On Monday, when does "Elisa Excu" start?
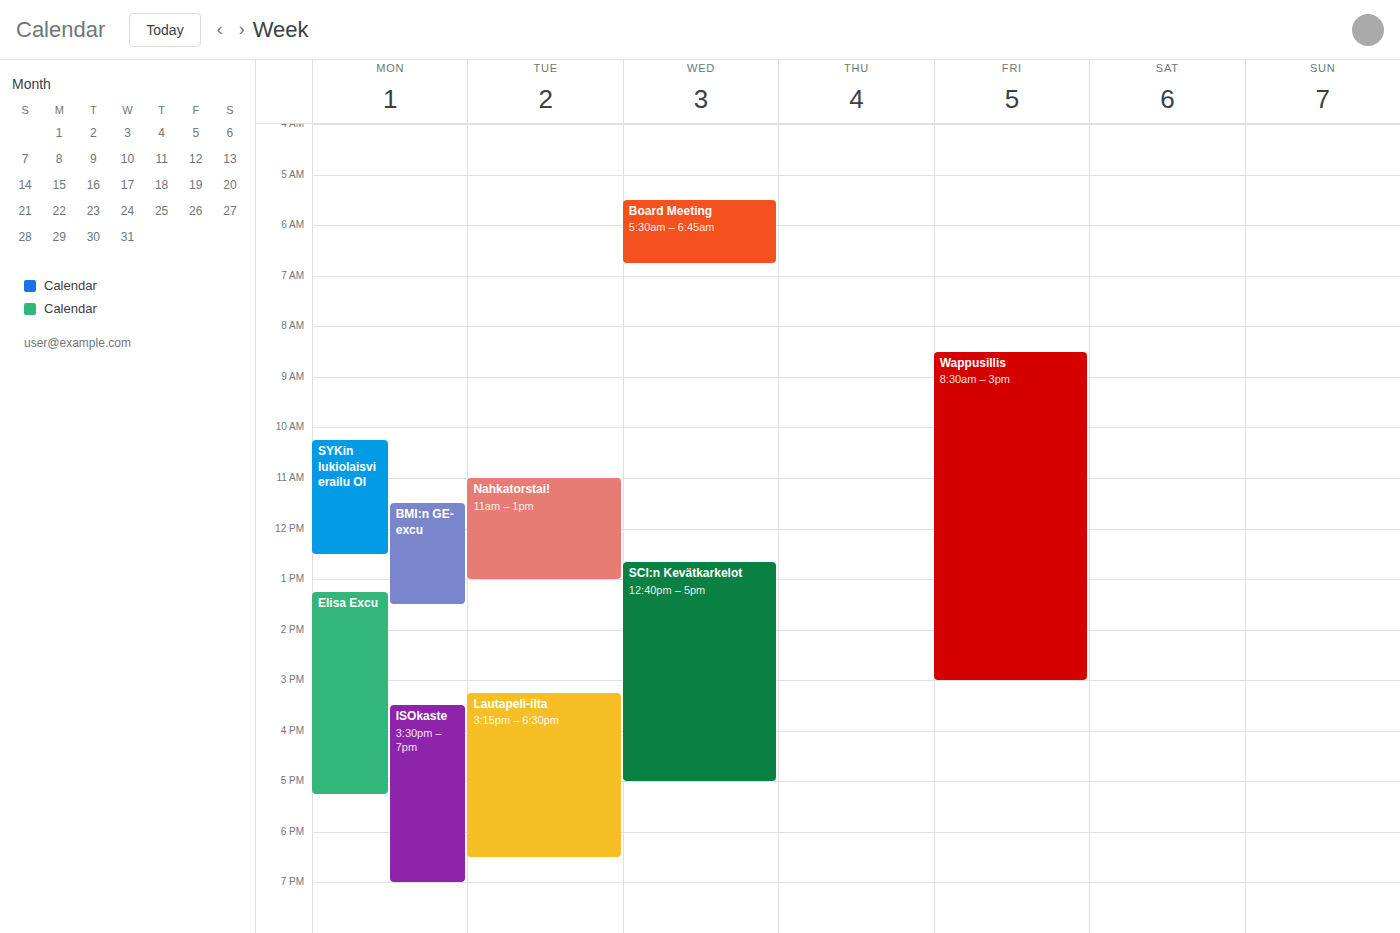
1:15 PM